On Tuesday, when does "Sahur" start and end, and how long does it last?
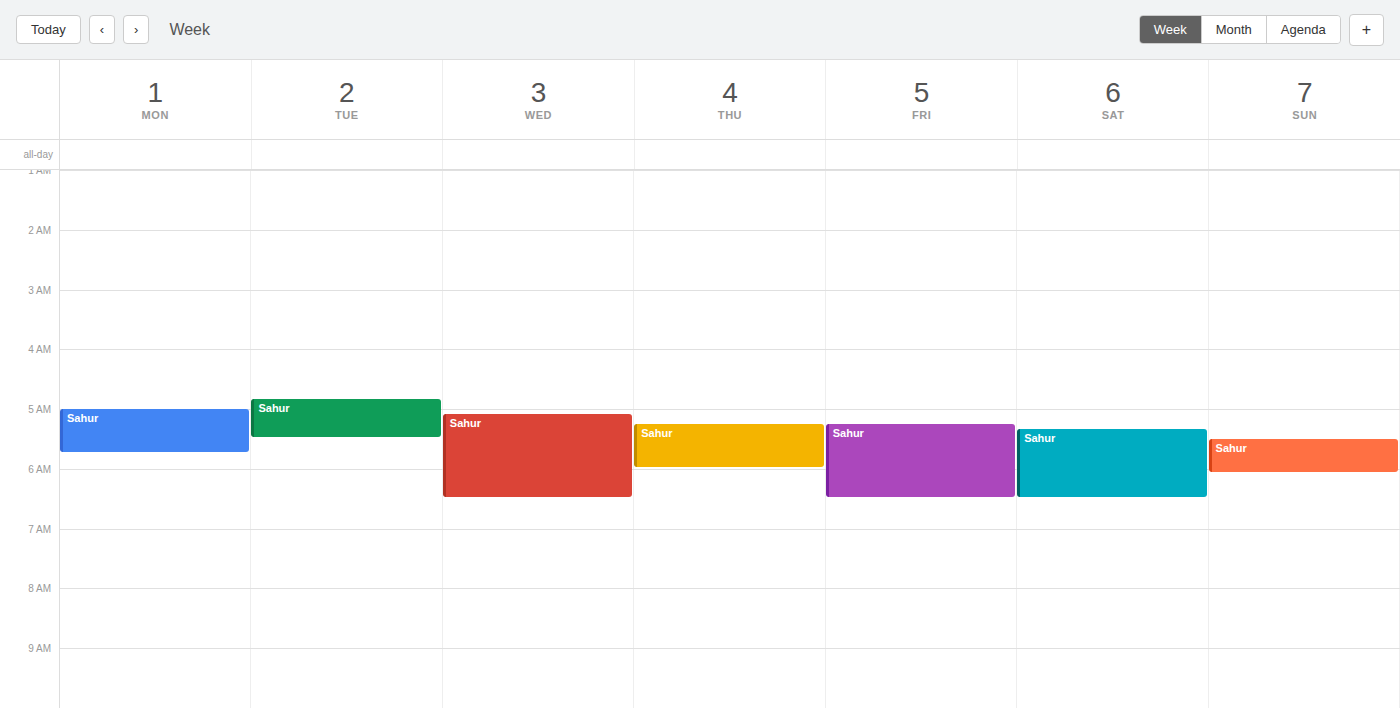
4:50 AM to 5:30 AM, 40 minutes